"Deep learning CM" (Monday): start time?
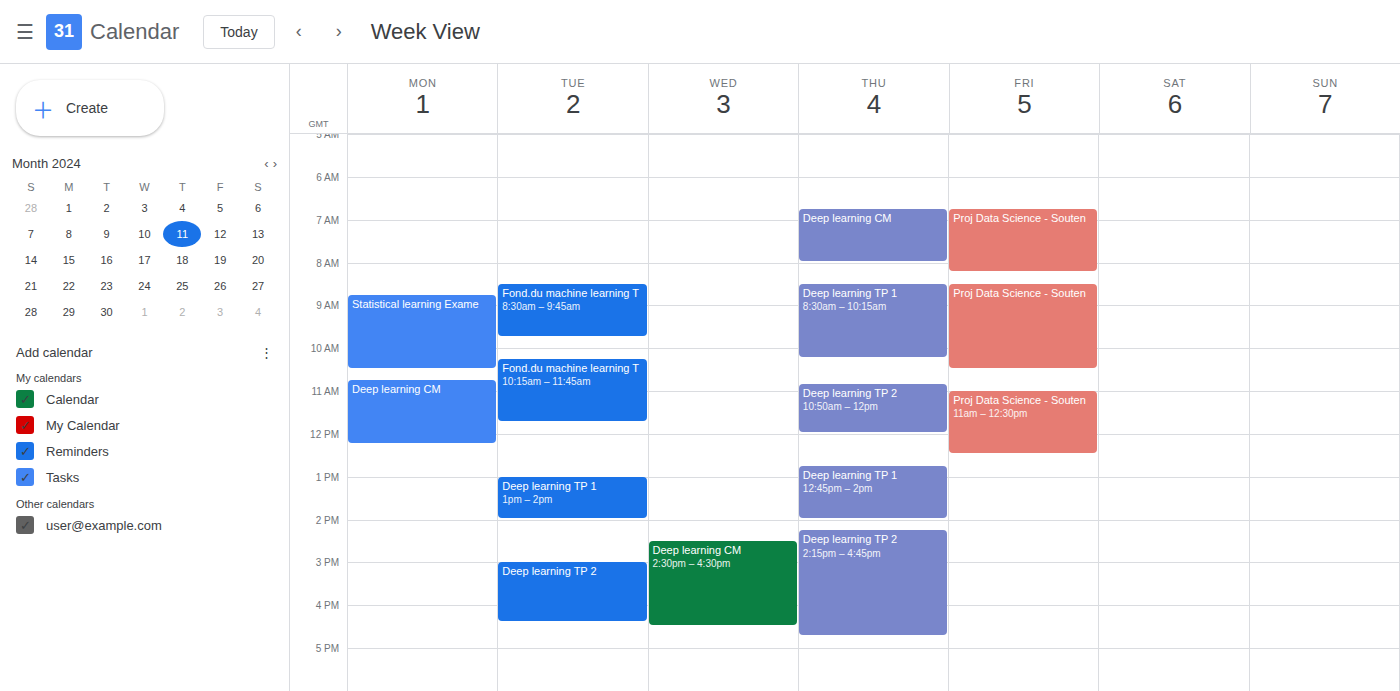
10:45 AM